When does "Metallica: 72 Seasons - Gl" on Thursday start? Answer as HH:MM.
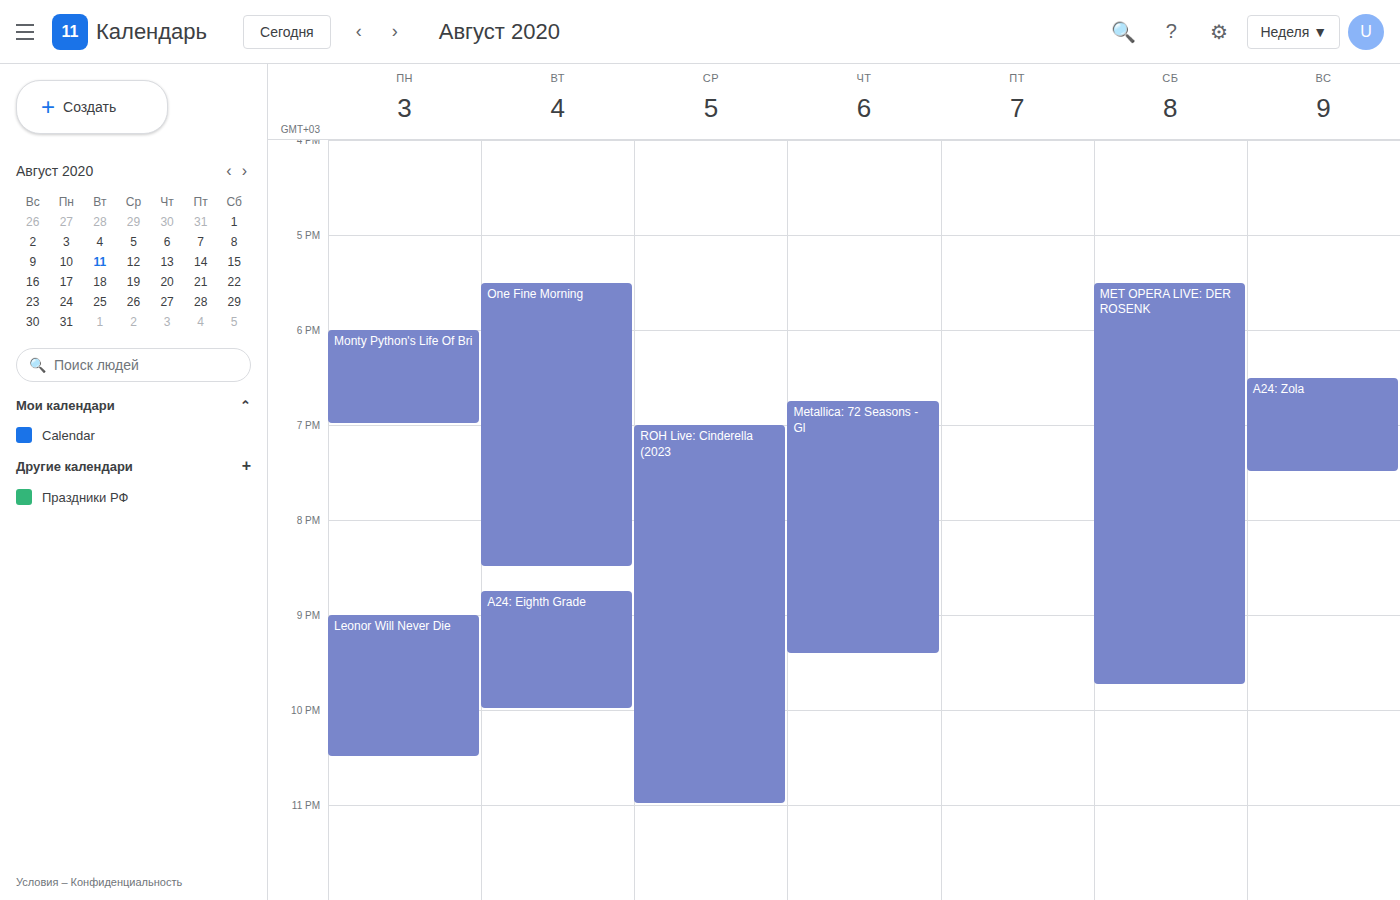
18:45